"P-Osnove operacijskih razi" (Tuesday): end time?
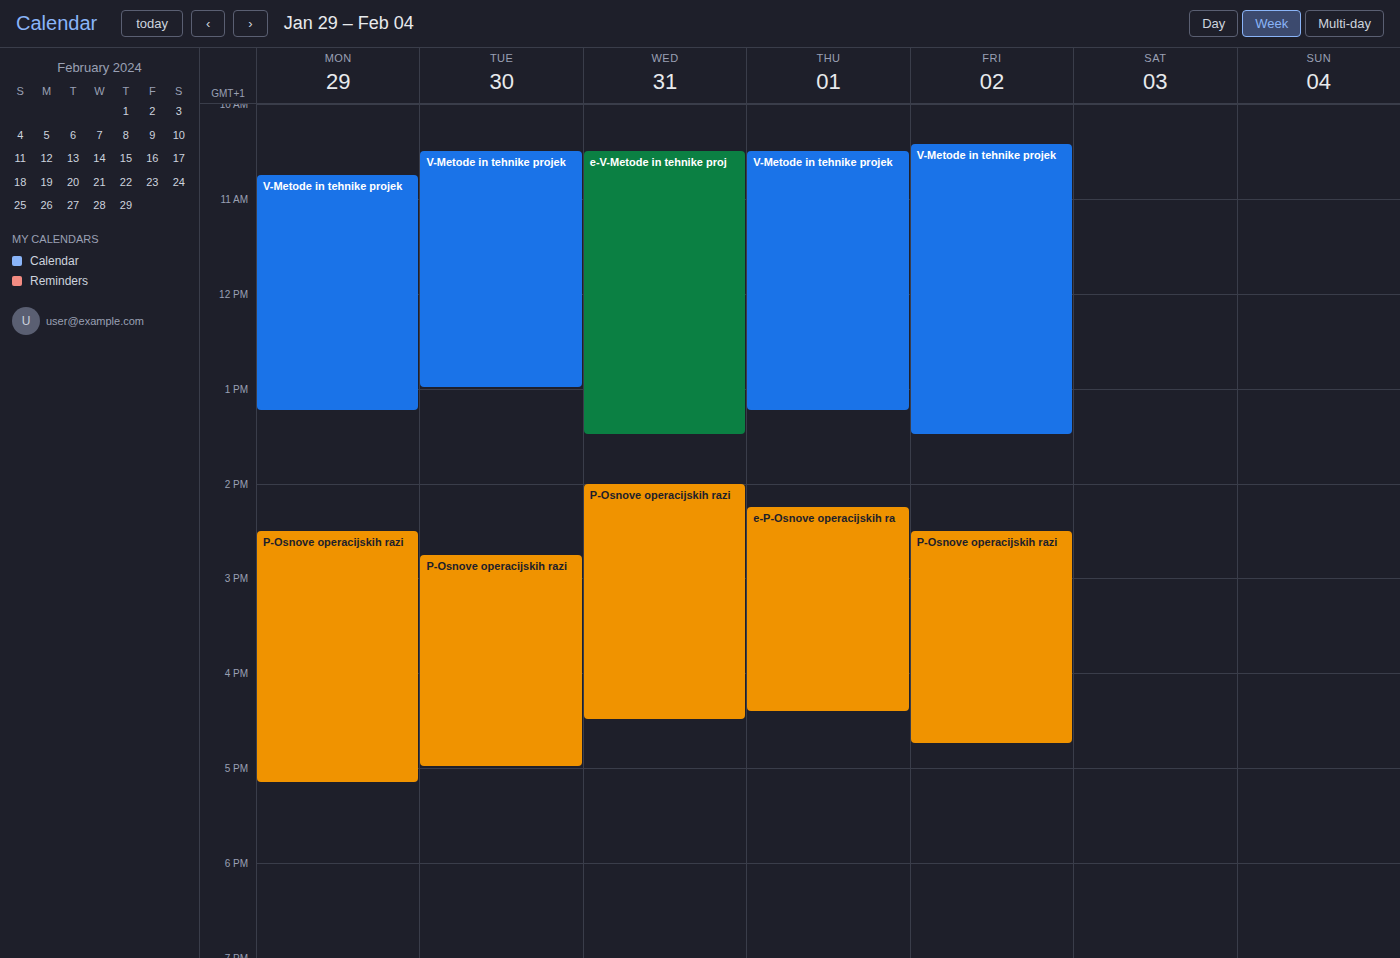
17:00